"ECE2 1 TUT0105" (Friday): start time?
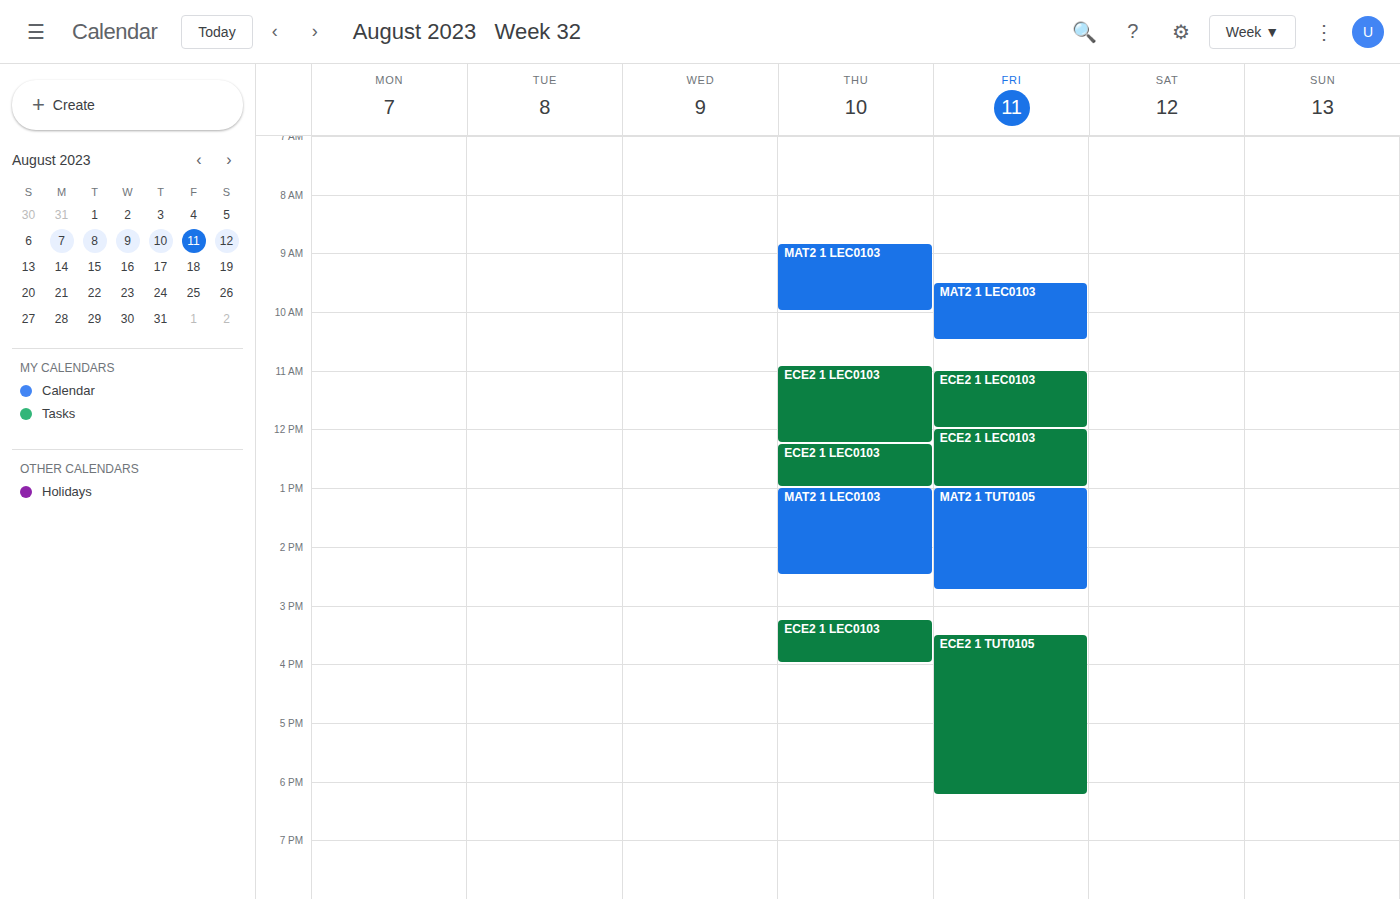
3:30 PM